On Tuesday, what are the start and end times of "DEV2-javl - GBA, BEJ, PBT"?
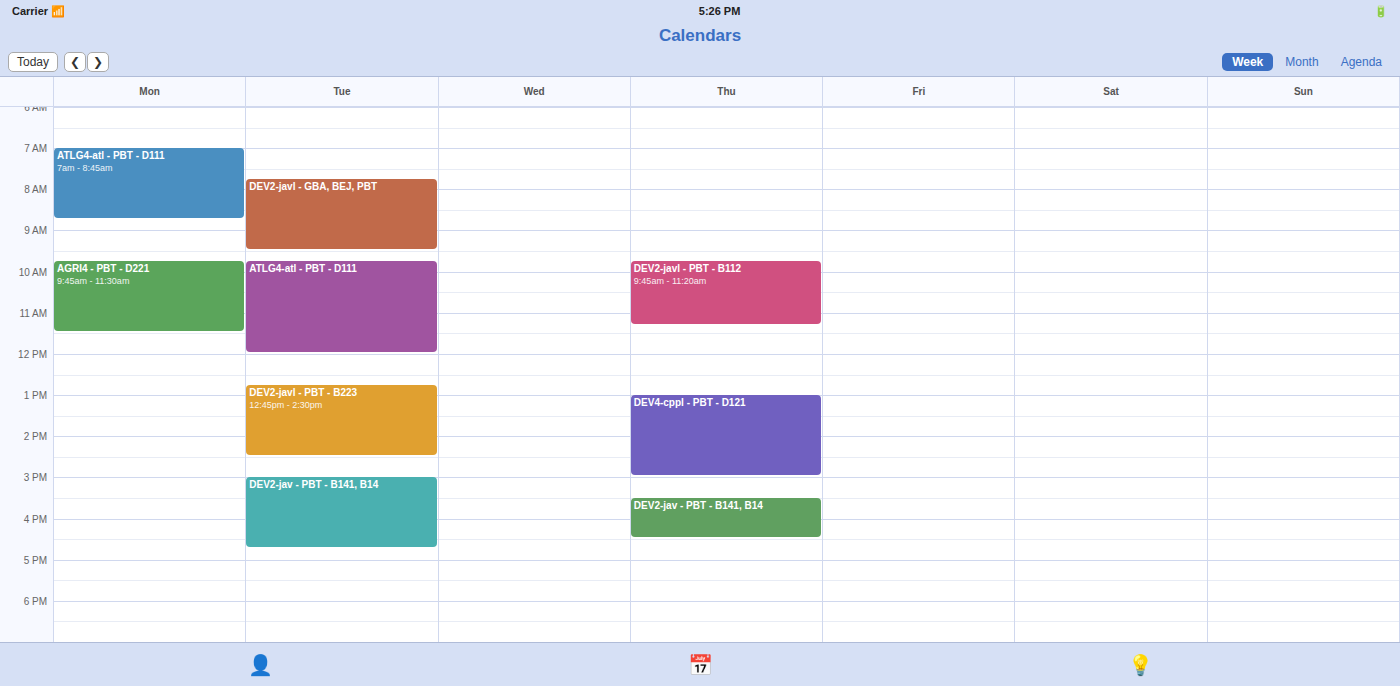
7:45 AM to 9:30 AM